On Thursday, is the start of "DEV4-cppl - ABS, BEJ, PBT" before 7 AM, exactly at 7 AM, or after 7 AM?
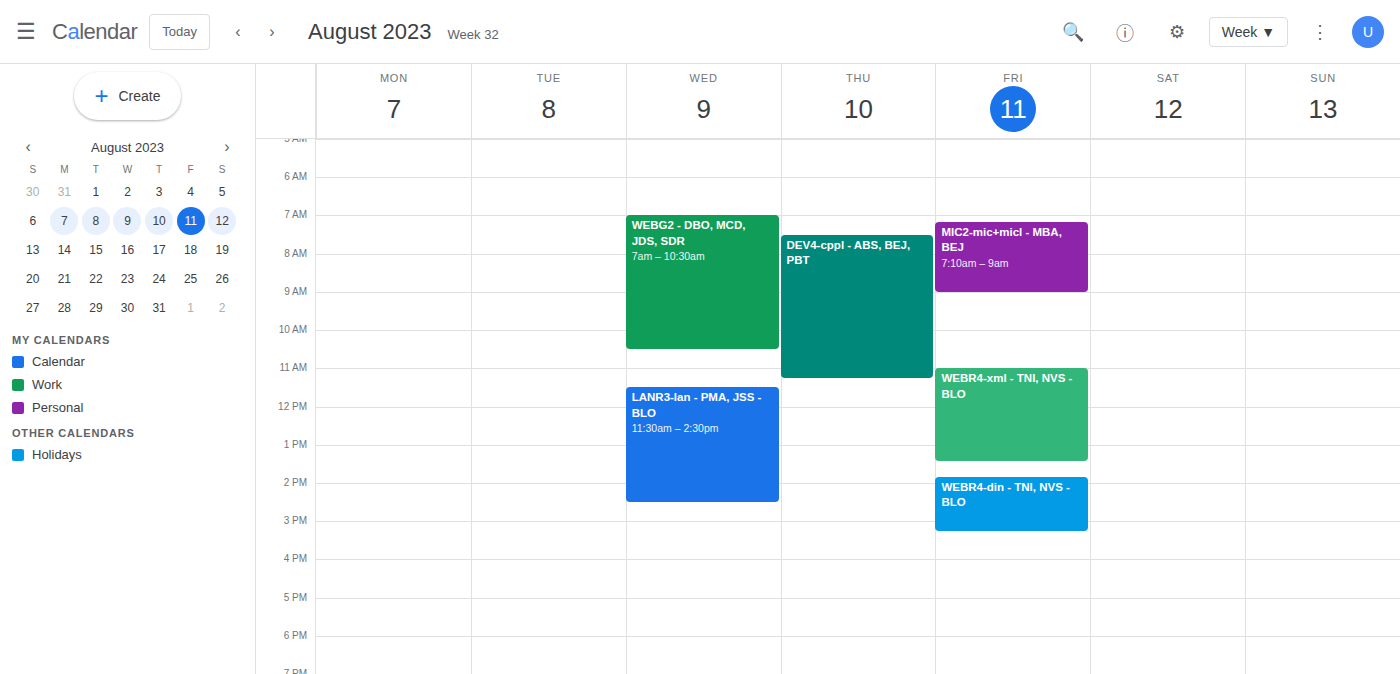
7:30 AM -- after 7 AM, 30 minutes below the 7 AM line.